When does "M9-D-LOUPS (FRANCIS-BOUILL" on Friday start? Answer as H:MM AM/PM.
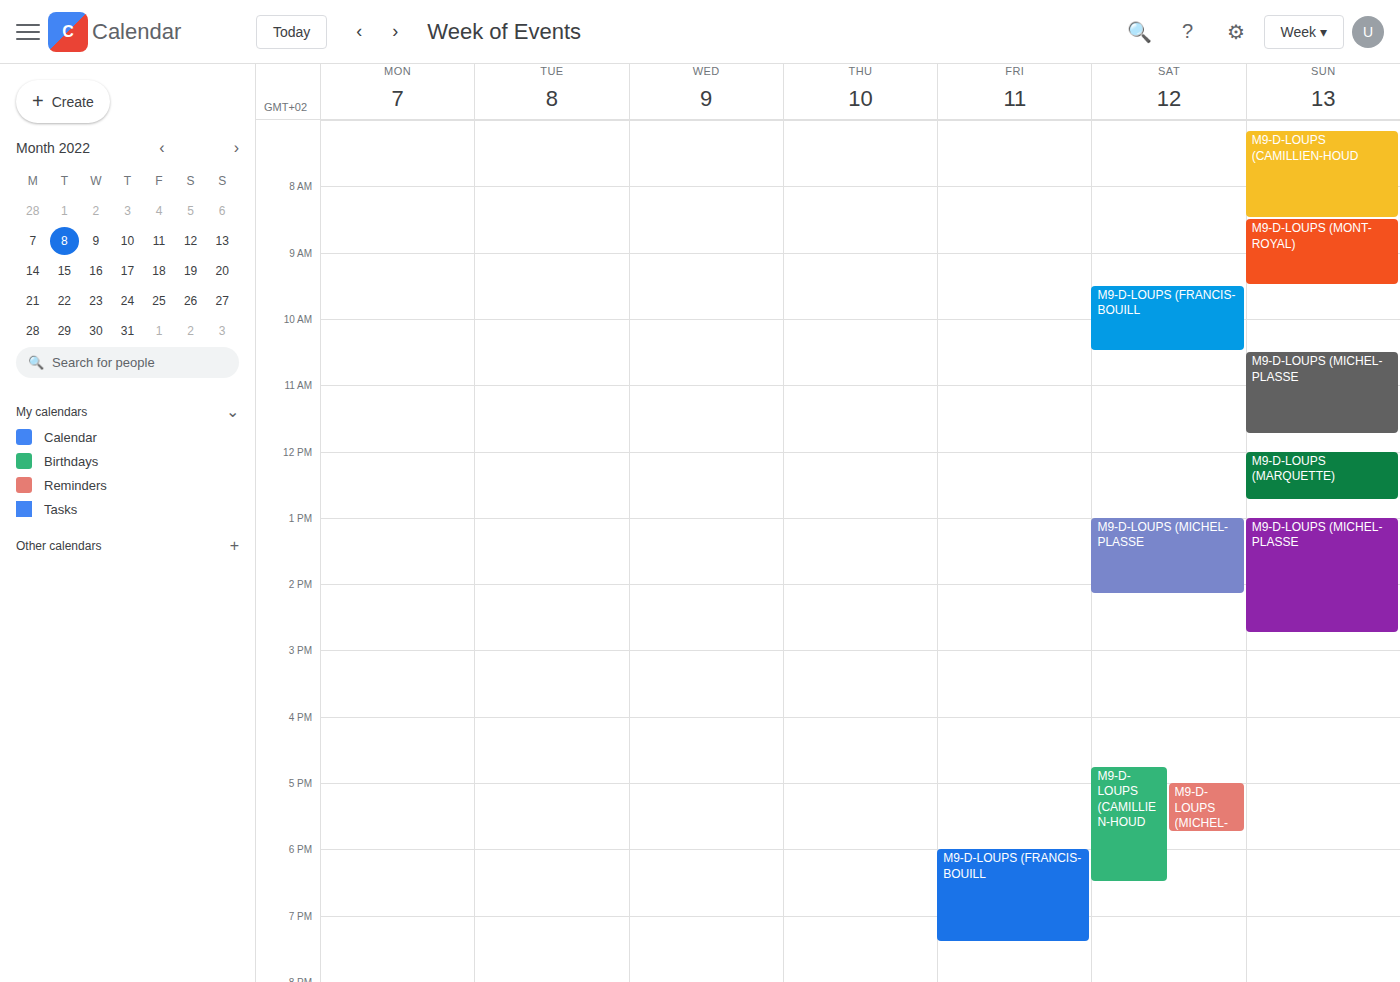
6:00 PM